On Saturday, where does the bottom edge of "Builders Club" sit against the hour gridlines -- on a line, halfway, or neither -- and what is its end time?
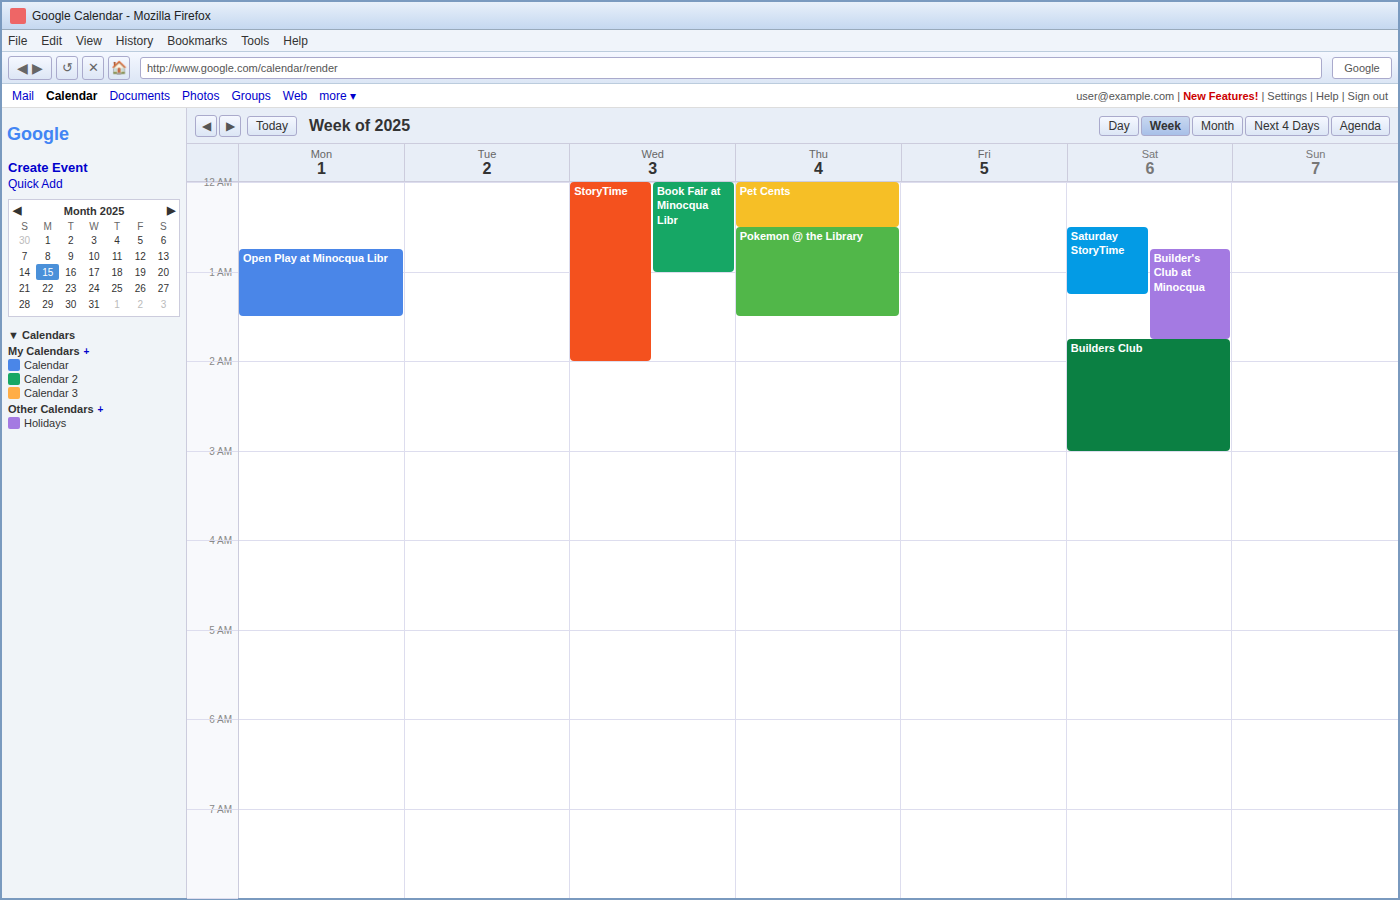
03:00 -- exactly on the 03:00 line.